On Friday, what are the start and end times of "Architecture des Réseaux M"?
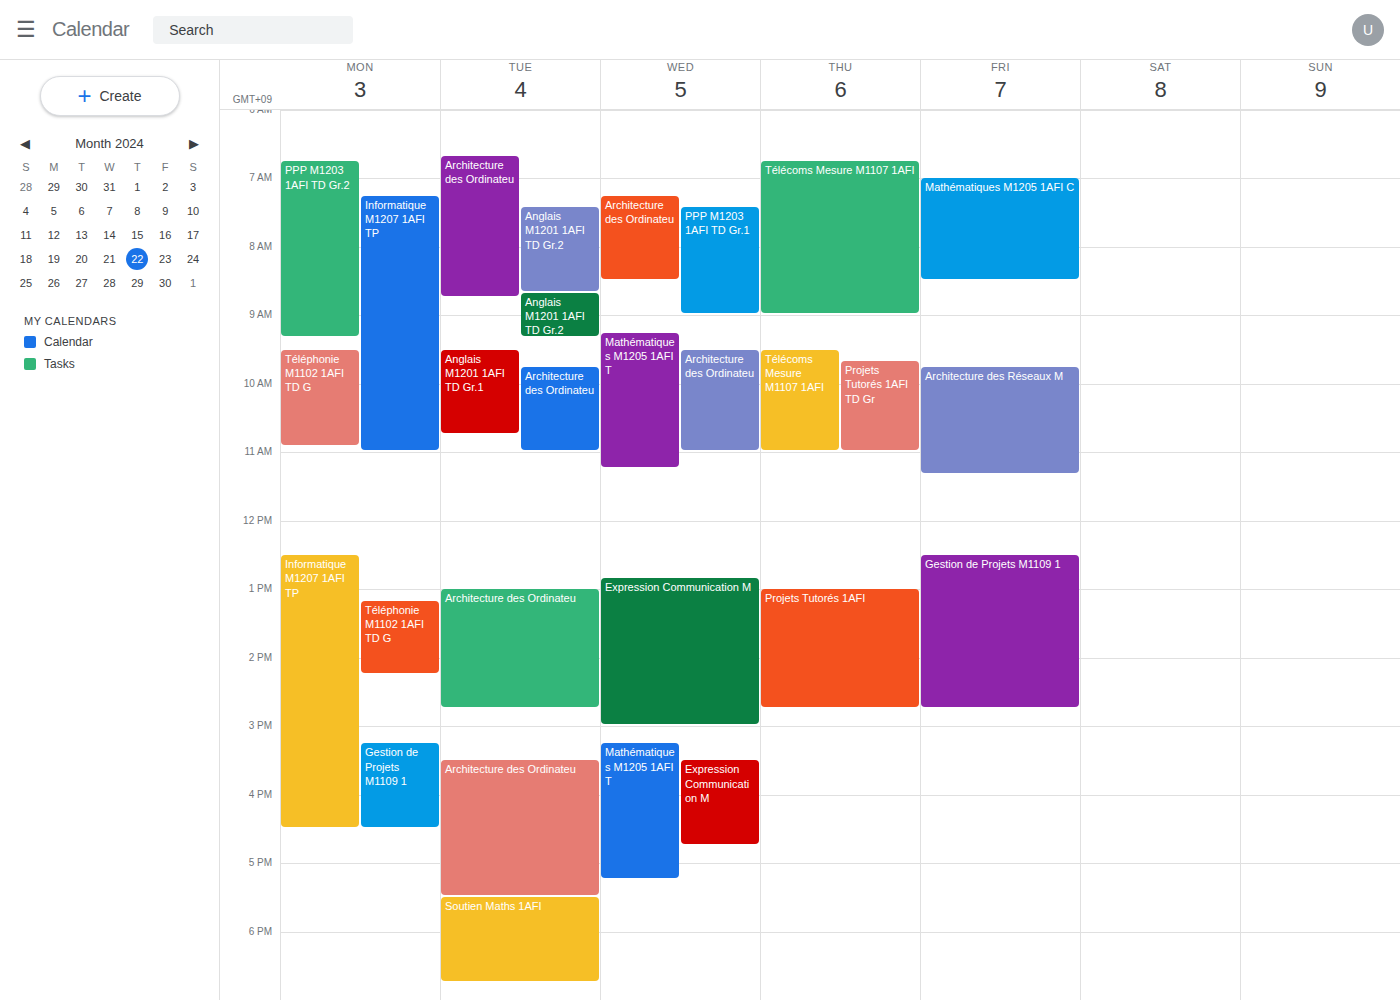
9:45 AM to 11:20 AM